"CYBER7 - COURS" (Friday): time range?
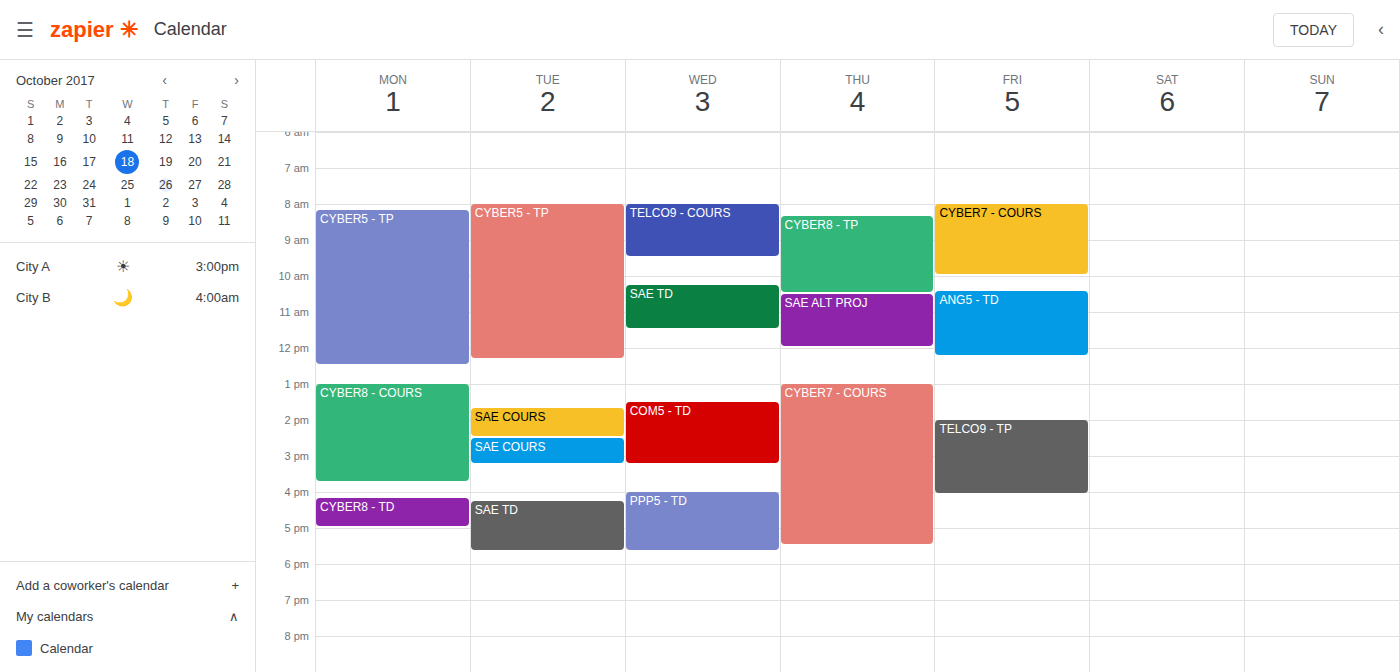
8:00 AM to 10:00 AM